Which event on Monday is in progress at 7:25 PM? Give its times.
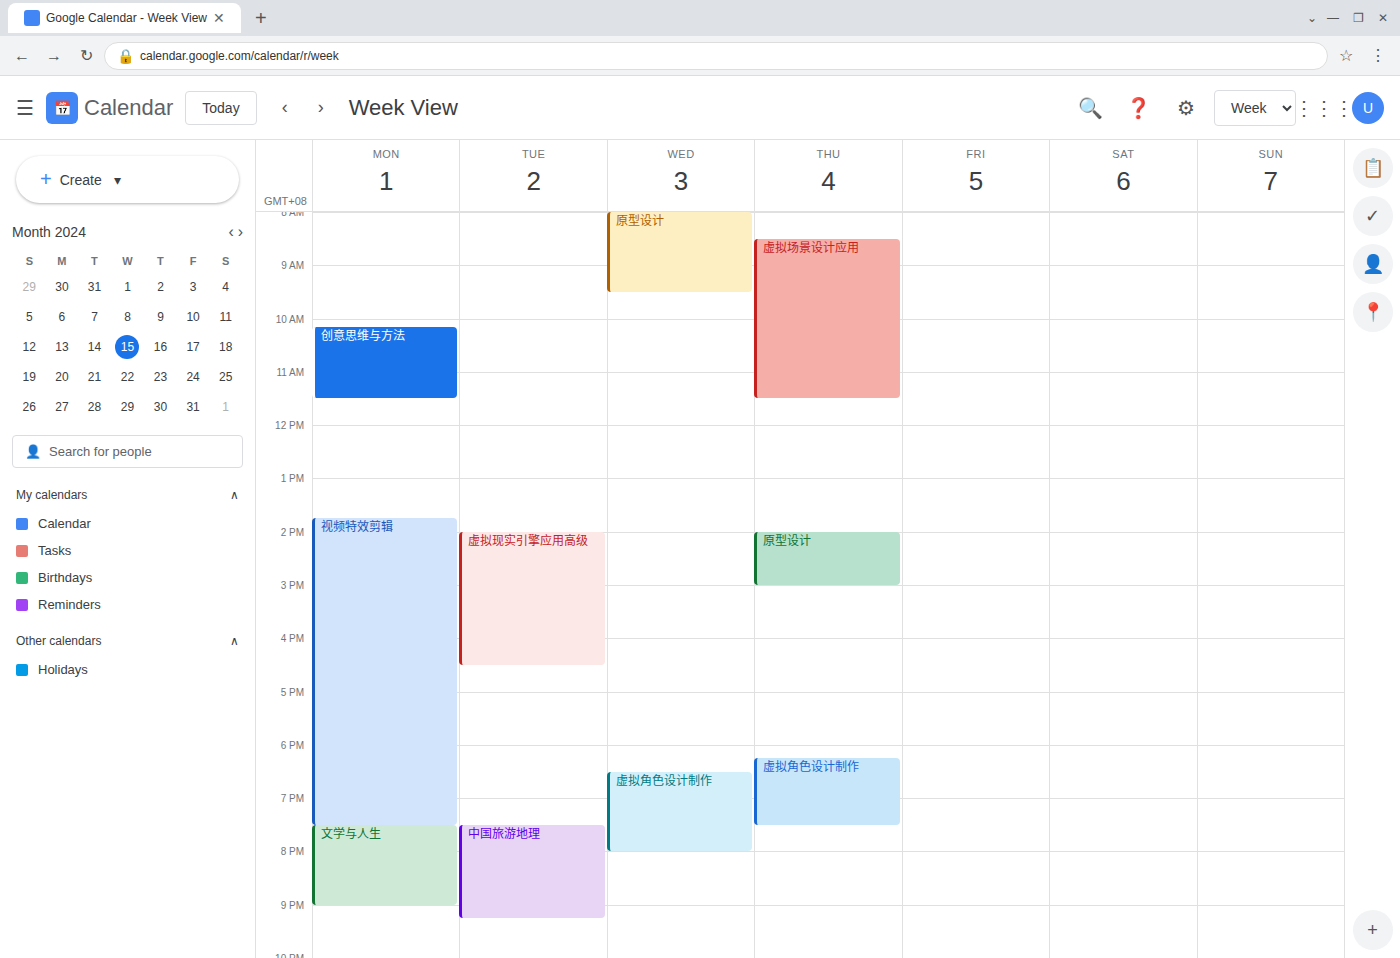
"视频特效剪辑", 1:45 PM to 7:30 PM